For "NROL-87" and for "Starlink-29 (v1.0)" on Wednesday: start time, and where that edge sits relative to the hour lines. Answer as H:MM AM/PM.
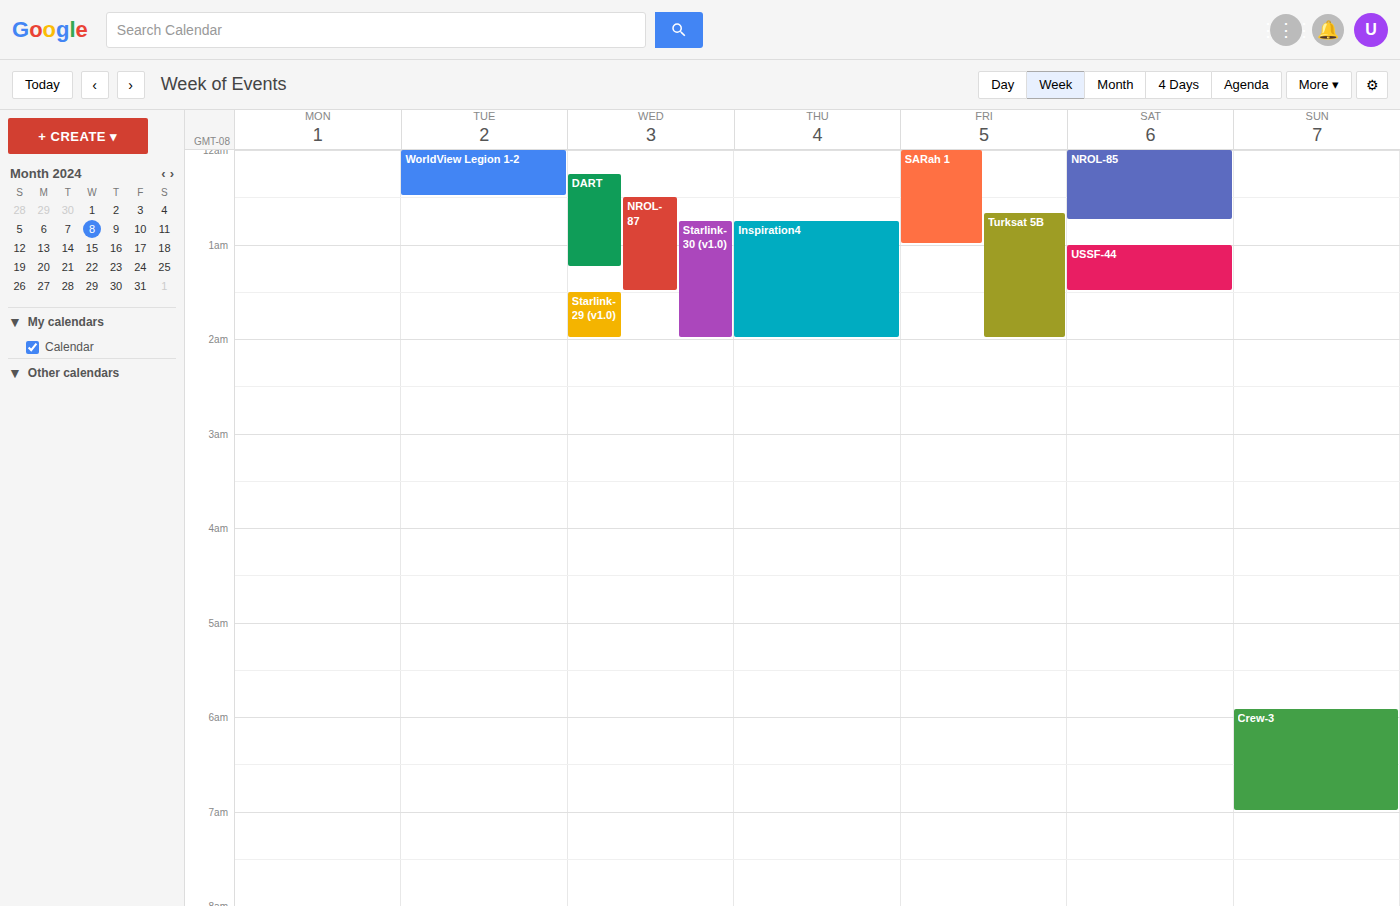
"NROL-87": 12:30 AM, halfway between the 12 AM and 1 AM lines. "Starlink-29 (v1.0)": 1:30 AM, halfway between the 1 AM and 2 AM lines.